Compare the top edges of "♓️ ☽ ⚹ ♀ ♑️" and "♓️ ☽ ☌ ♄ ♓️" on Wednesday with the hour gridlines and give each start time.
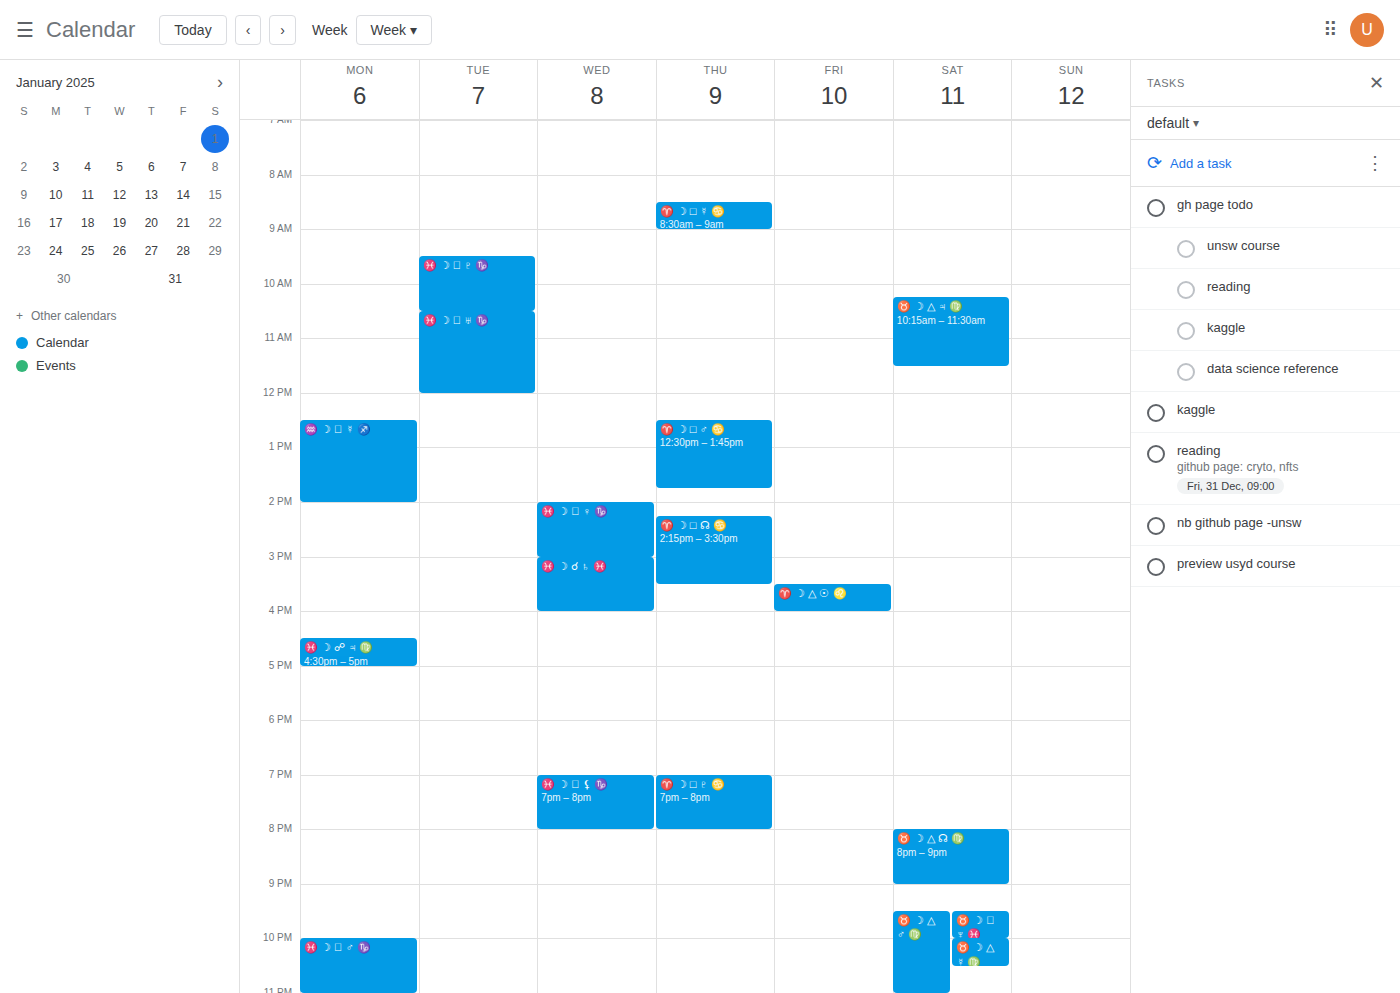
"♓️ ☽ ⚹ ♀ ♑️": 2:00 PM, exactly on the 2 PM line. "♓️ ☽ ☌ ♄ ♓️": 3:00 PM, exactly on the 3 PM line.